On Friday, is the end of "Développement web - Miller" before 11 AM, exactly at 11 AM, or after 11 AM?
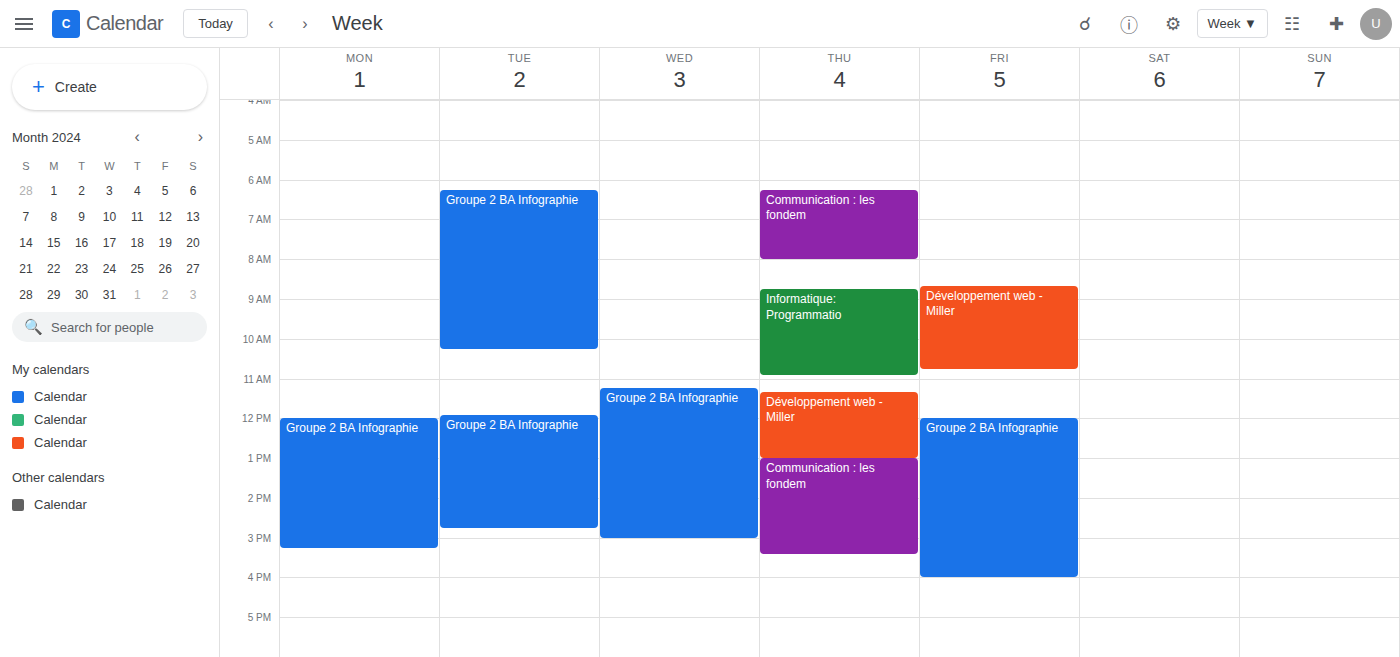
10:45 AM -- before 11 AM, 15 minutes above the 11 AM line.